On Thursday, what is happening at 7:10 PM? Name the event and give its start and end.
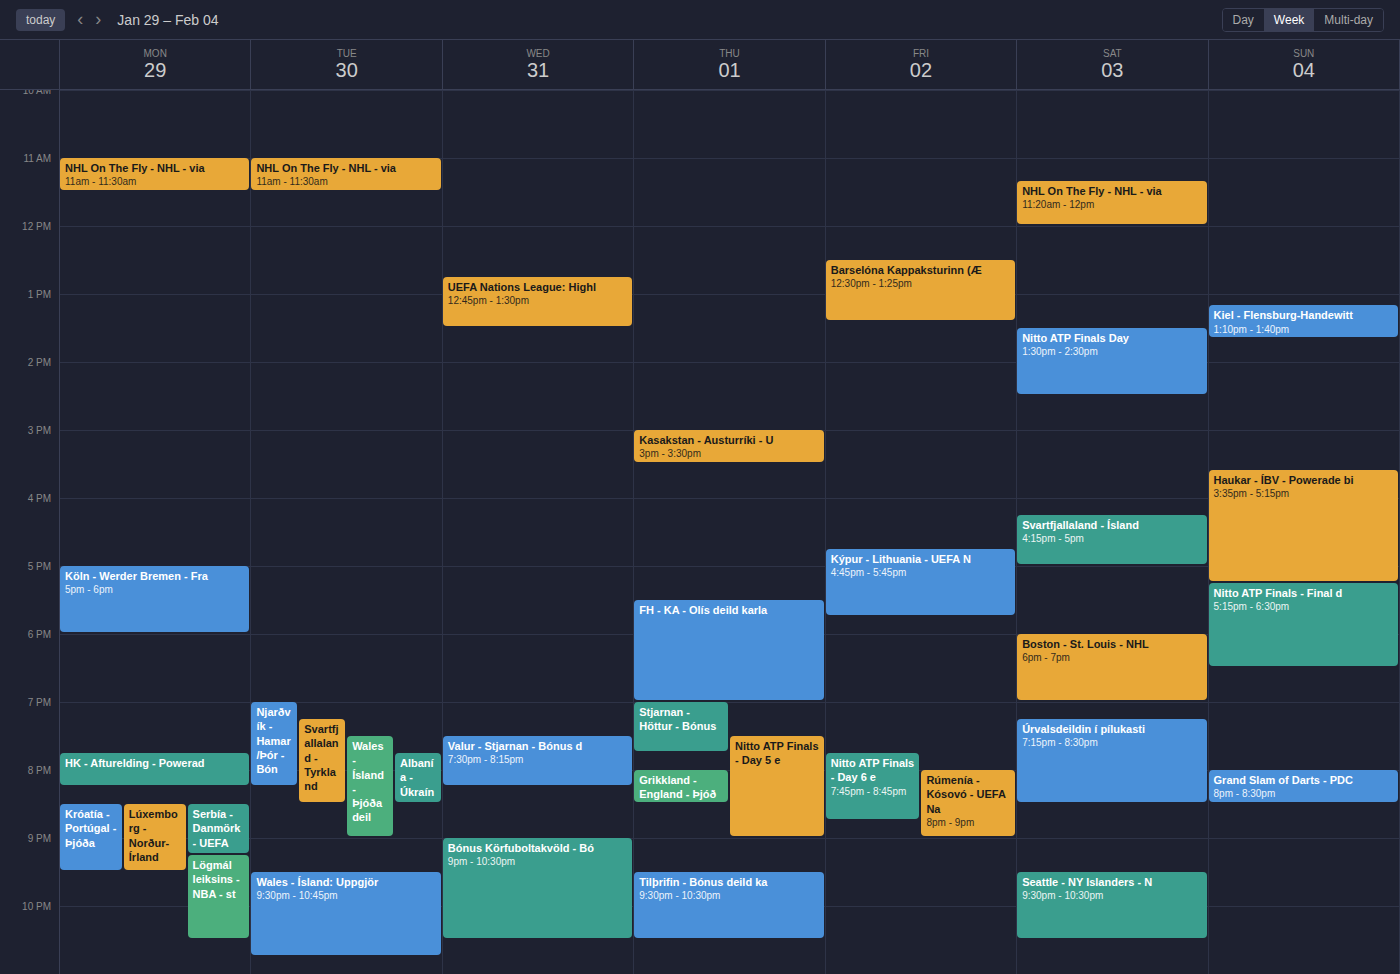
"Stjarnan - Höttur - Bónus", 7:00 PM to 7:45 PM